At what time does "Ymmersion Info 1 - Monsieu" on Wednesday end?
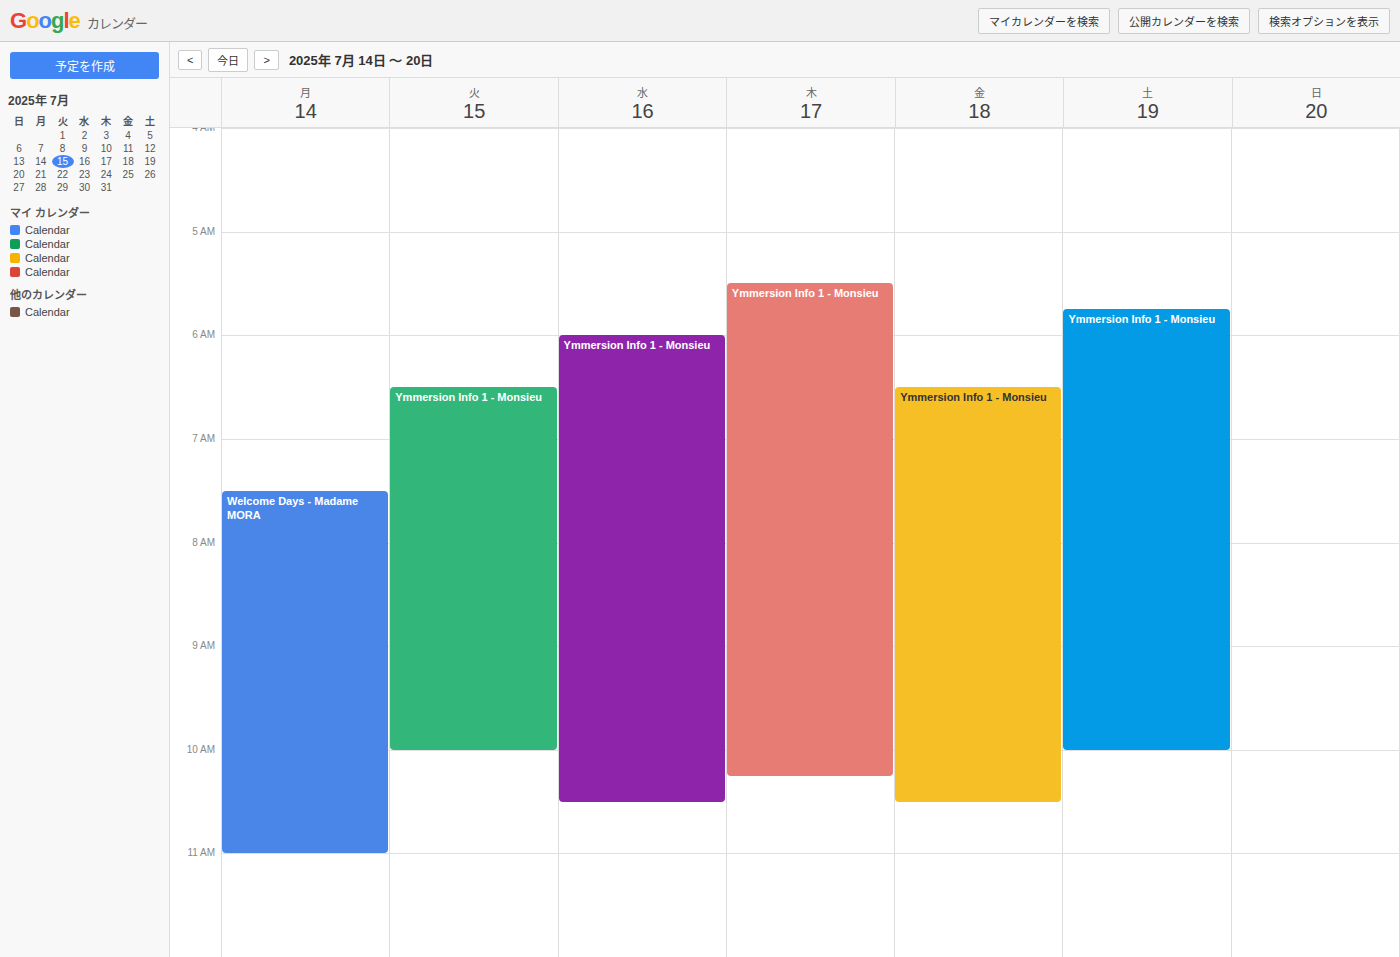
10:30 AM